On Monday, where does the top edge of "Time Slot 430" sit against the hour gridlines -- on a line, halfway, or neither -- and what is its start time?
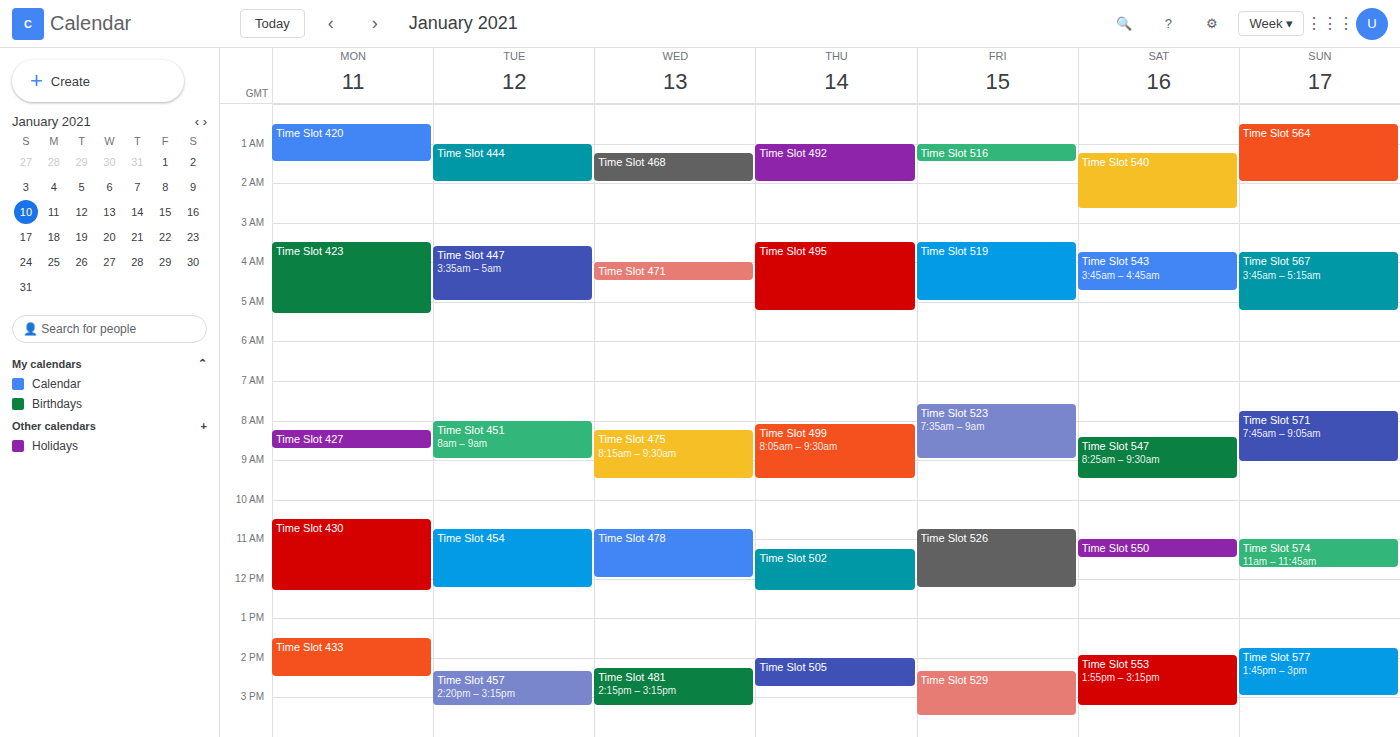
10:30 AM -- halfway between the 10 AM and 11 AM lines.